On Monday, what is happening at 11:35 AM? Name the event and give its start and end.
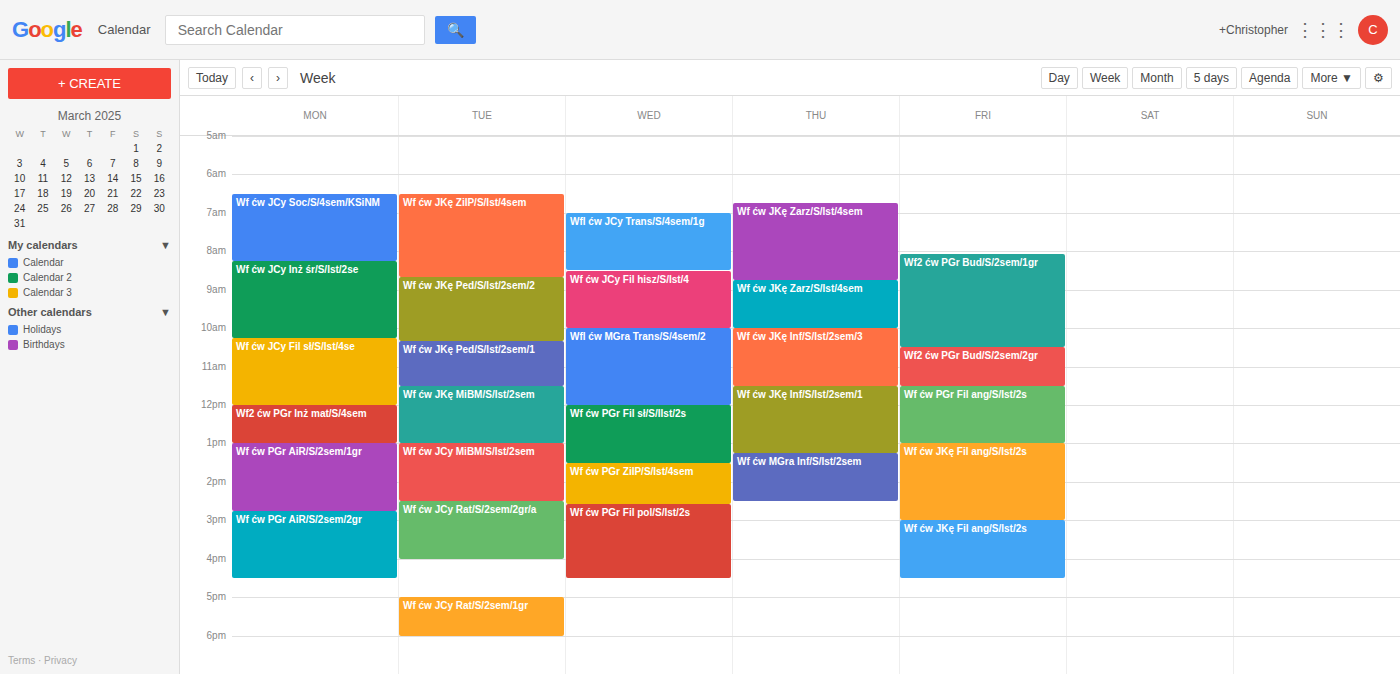
"Wf ćw JCy Fil sł/S/Ist/4se", 10:15 AM to 12:00 PM